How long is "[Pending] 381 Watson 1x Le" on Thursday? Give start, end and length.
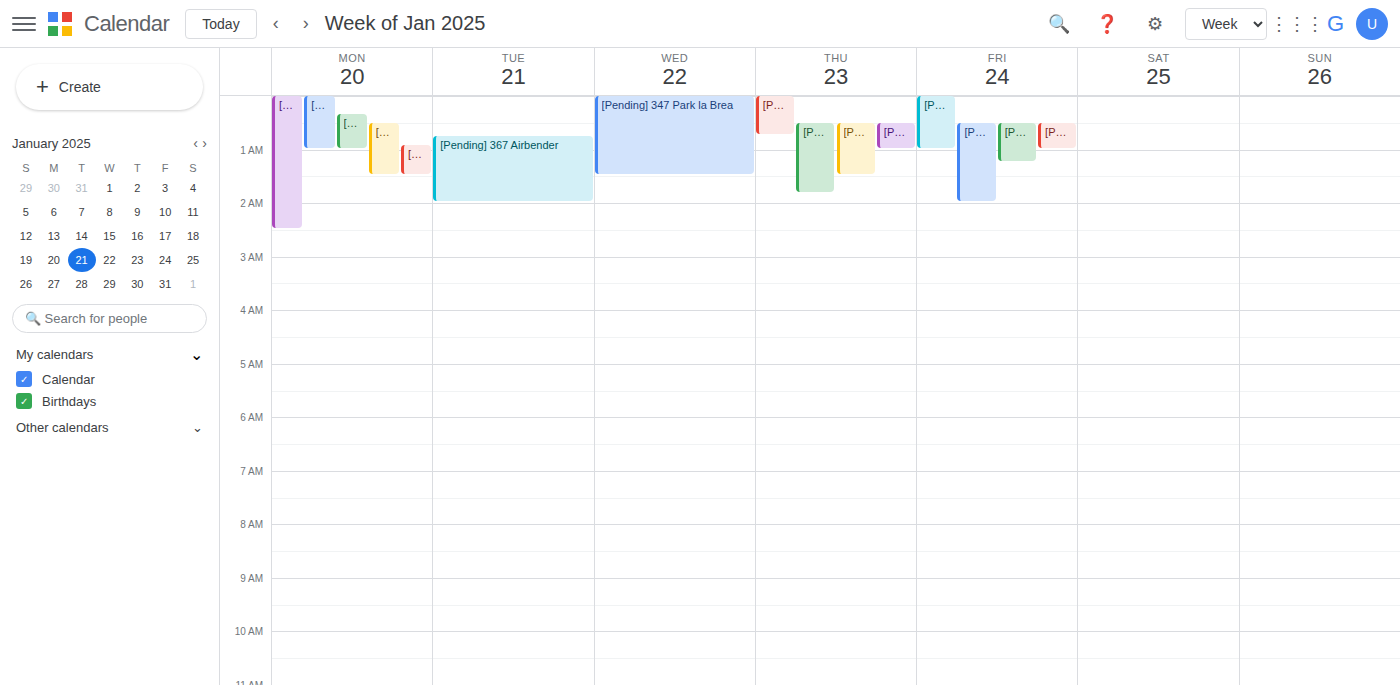
12:30 AM to 1:00 AM, 30 minutes